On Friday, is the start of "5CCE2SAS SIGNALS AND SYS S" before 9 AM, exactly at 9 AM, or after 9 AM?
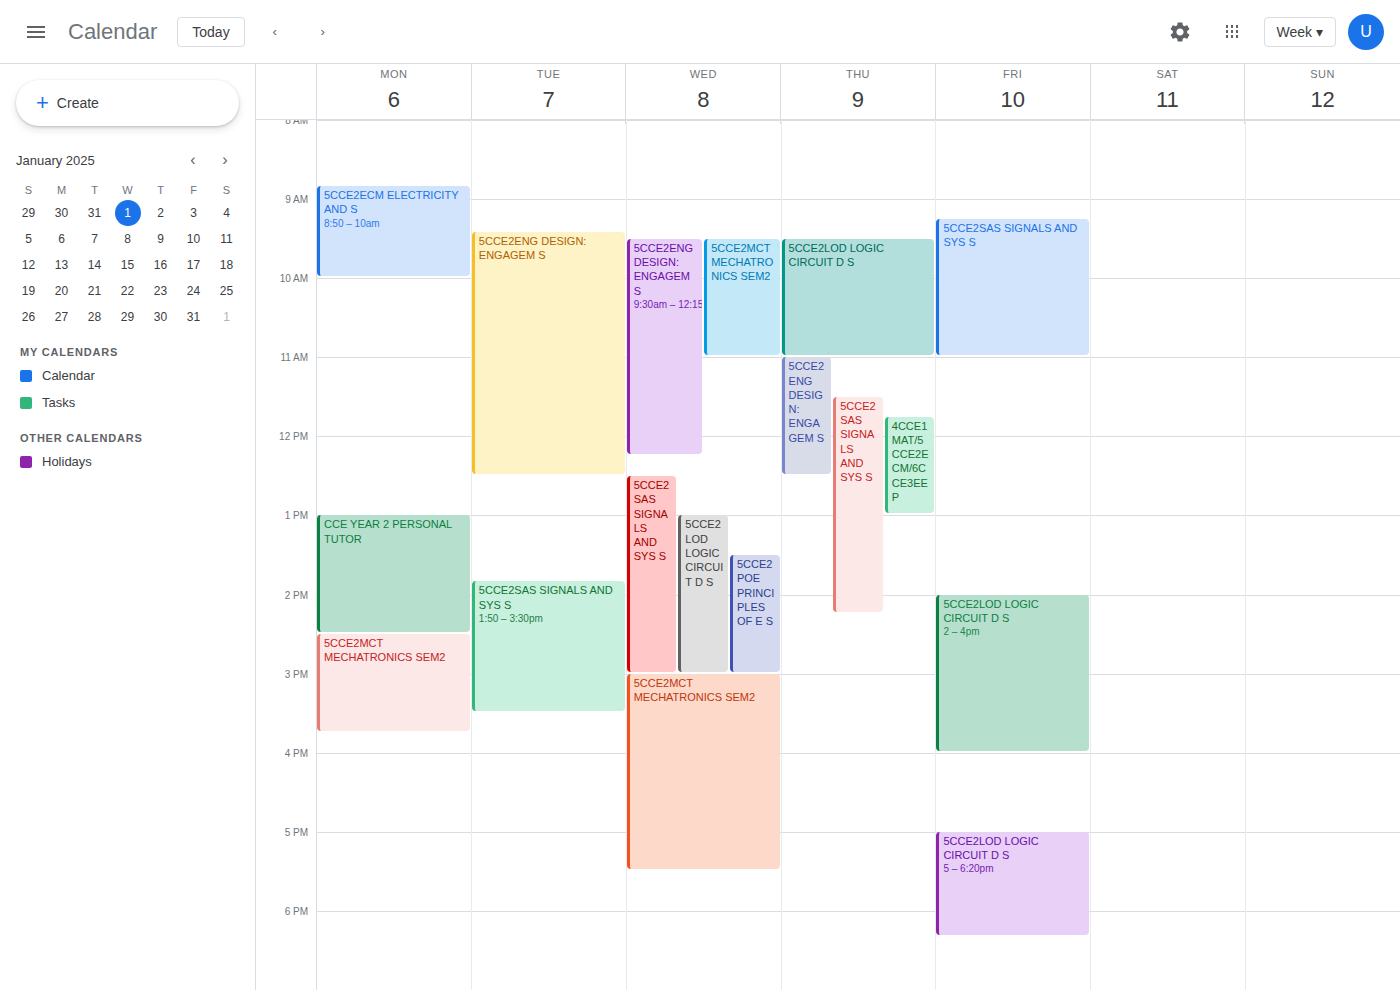
9:15 AM -- after 9 AM, 15 minutes below the 9 AM line.